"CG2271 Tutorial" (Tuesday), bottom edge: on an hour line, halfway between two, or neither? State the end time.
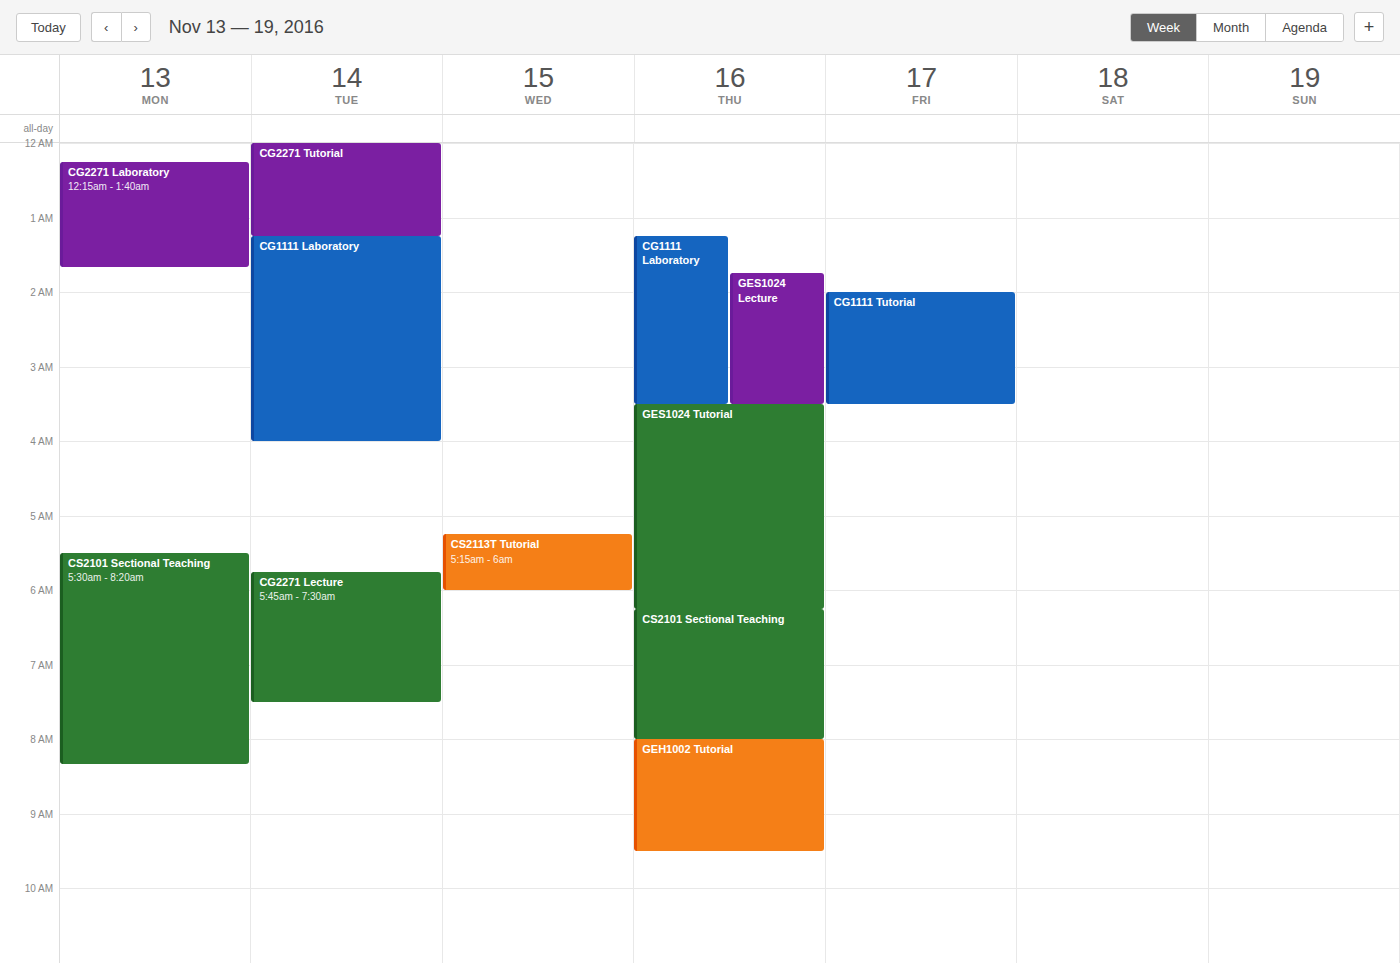
1:15 AM -- neither: a quarter of the way from the 1 AM line to the 2 AM line.